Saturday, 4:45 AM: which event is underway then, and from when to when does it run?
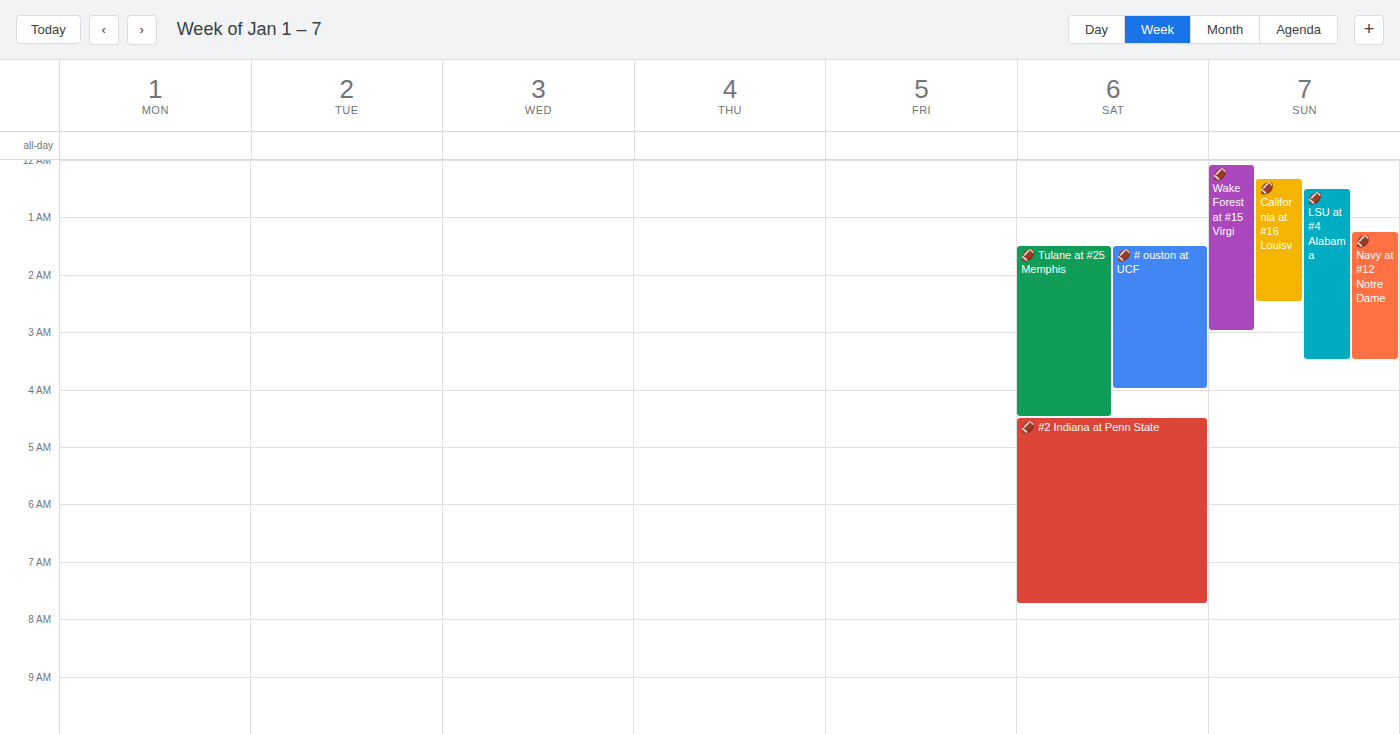
"🏈 #2 Indiana at Penn State", 4:30 AM to 7:45 AM